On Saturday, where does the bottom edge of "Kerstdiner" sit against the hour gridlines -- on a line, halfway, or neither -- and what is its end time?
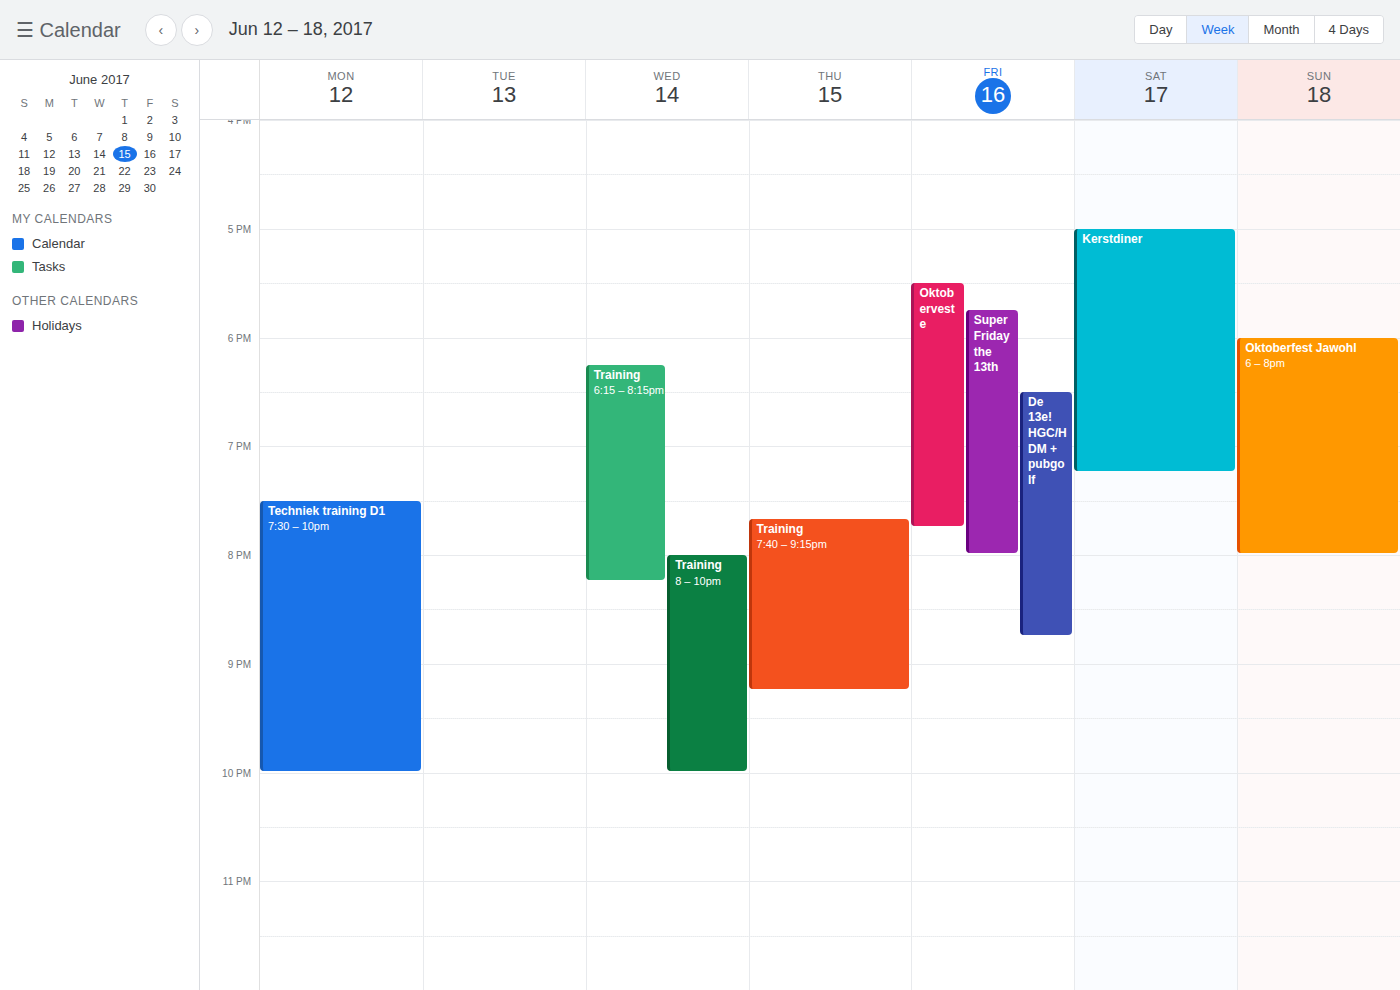
7:15 PM -- neither: a quarter of the way from the 7 PM line to the 8 PM line.